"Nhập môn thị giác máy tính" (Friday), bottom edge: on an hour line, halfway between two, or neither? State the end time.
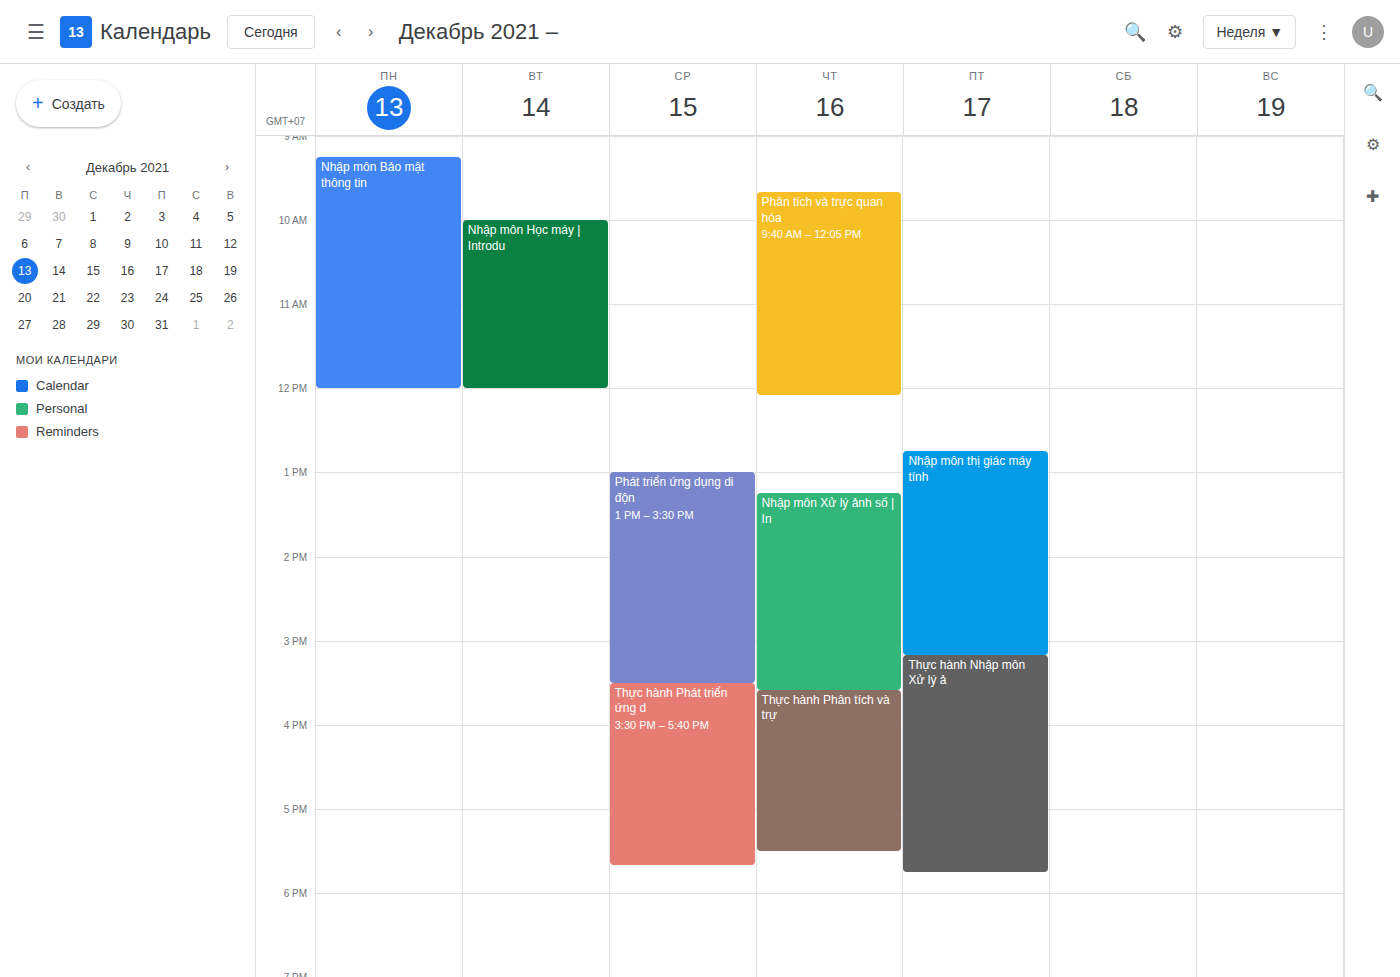
3:10 PM -- neither: 10 minutes below the 3 PM line and 50 minutes above the 4 PM line.